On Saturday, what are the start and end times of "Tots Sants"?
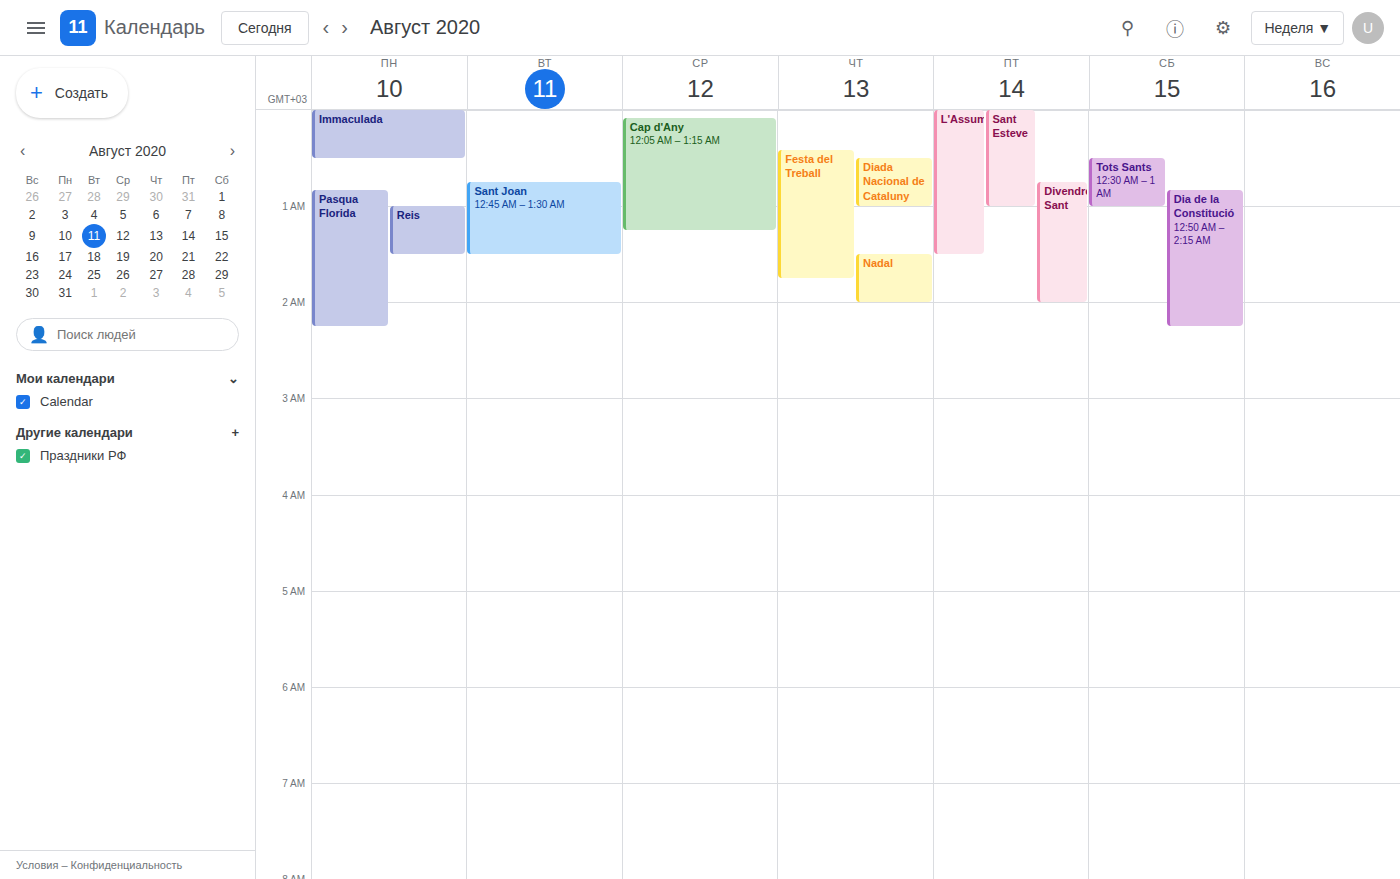
12:30 AM to 1:00 AM